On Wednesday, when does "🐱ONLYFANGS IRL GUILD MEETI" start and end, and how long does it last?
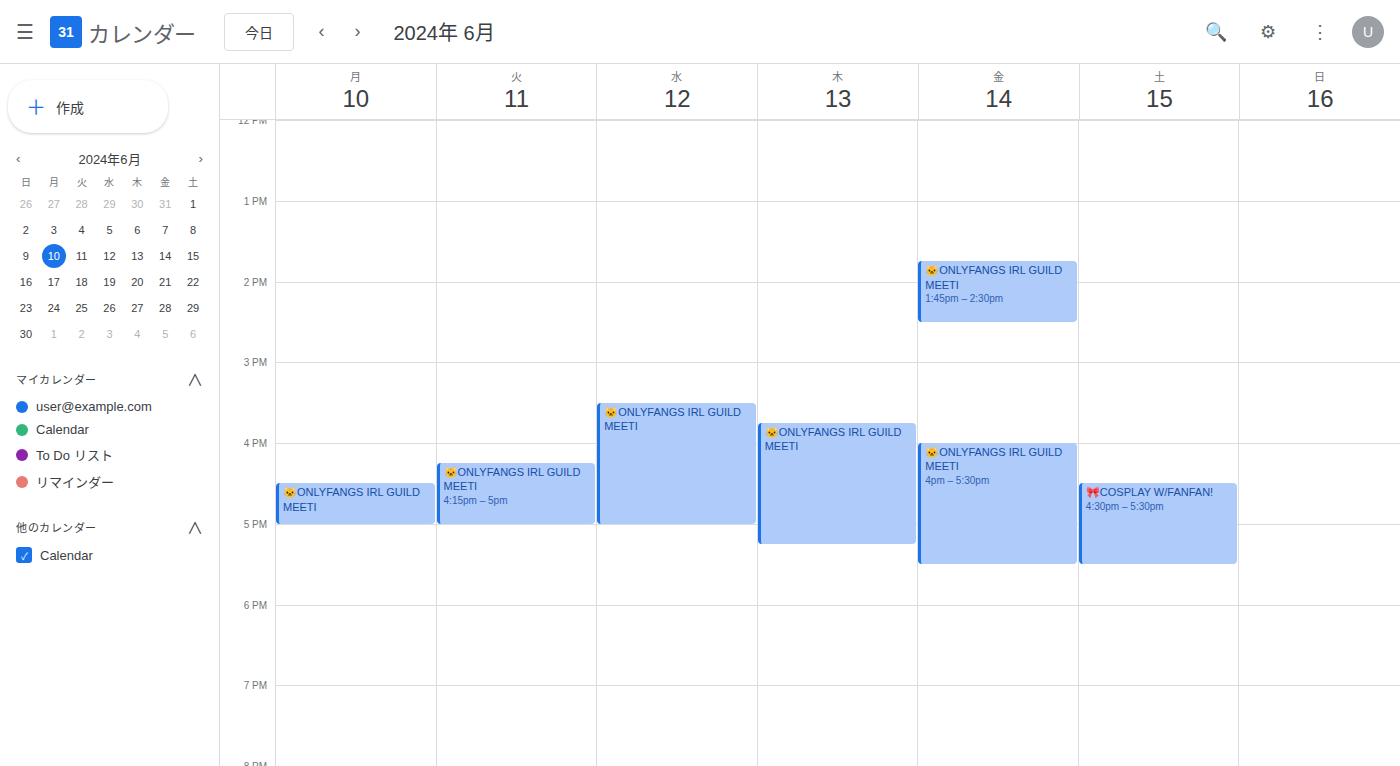
3:30 PM to 5:00 PM, 1 hour 30 minutes